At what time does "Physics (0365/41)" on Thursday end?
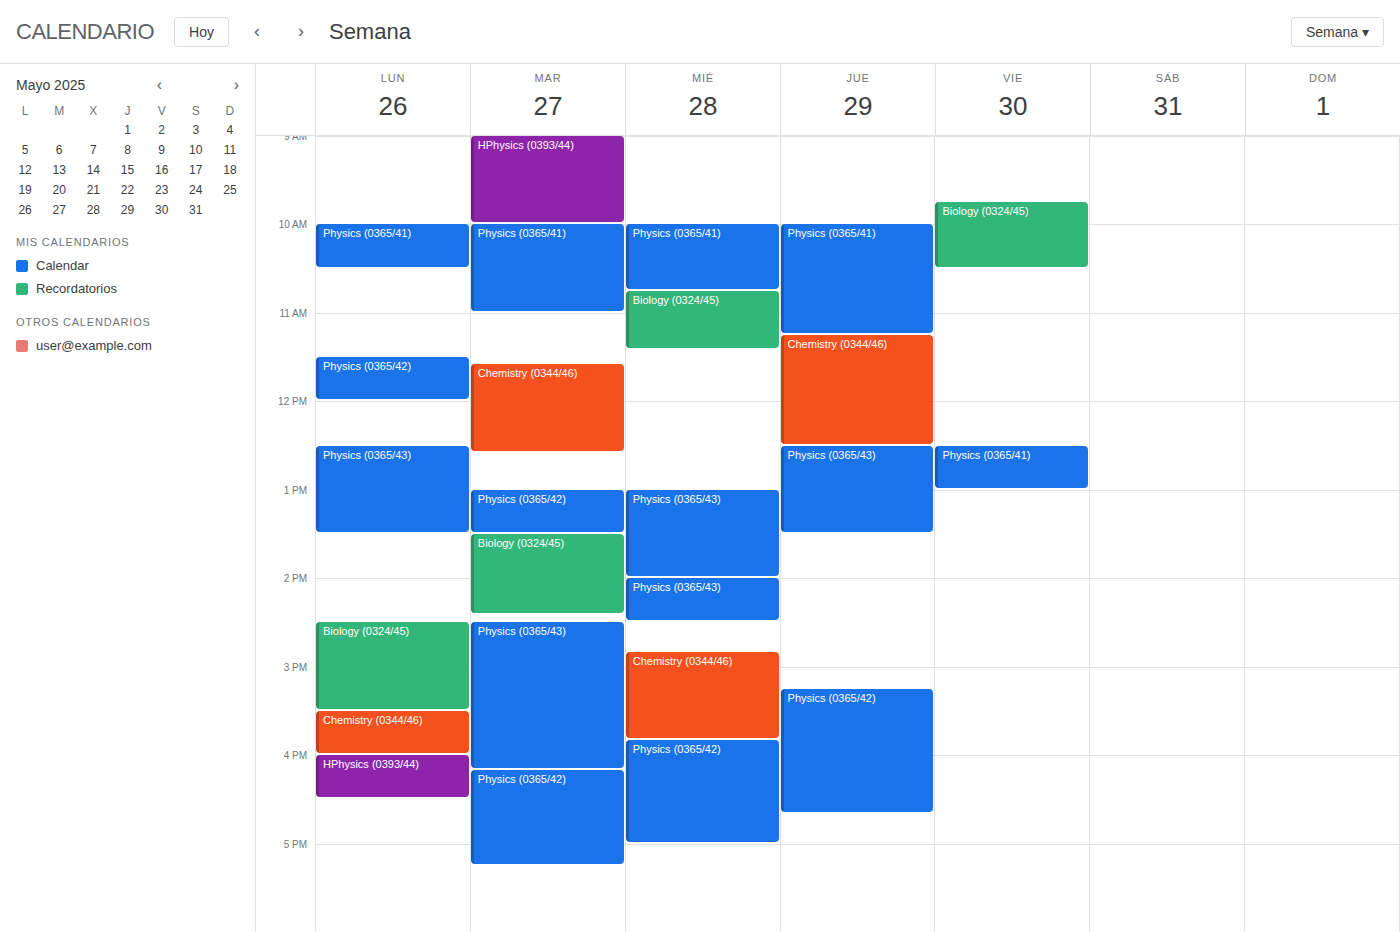
11:15 AM